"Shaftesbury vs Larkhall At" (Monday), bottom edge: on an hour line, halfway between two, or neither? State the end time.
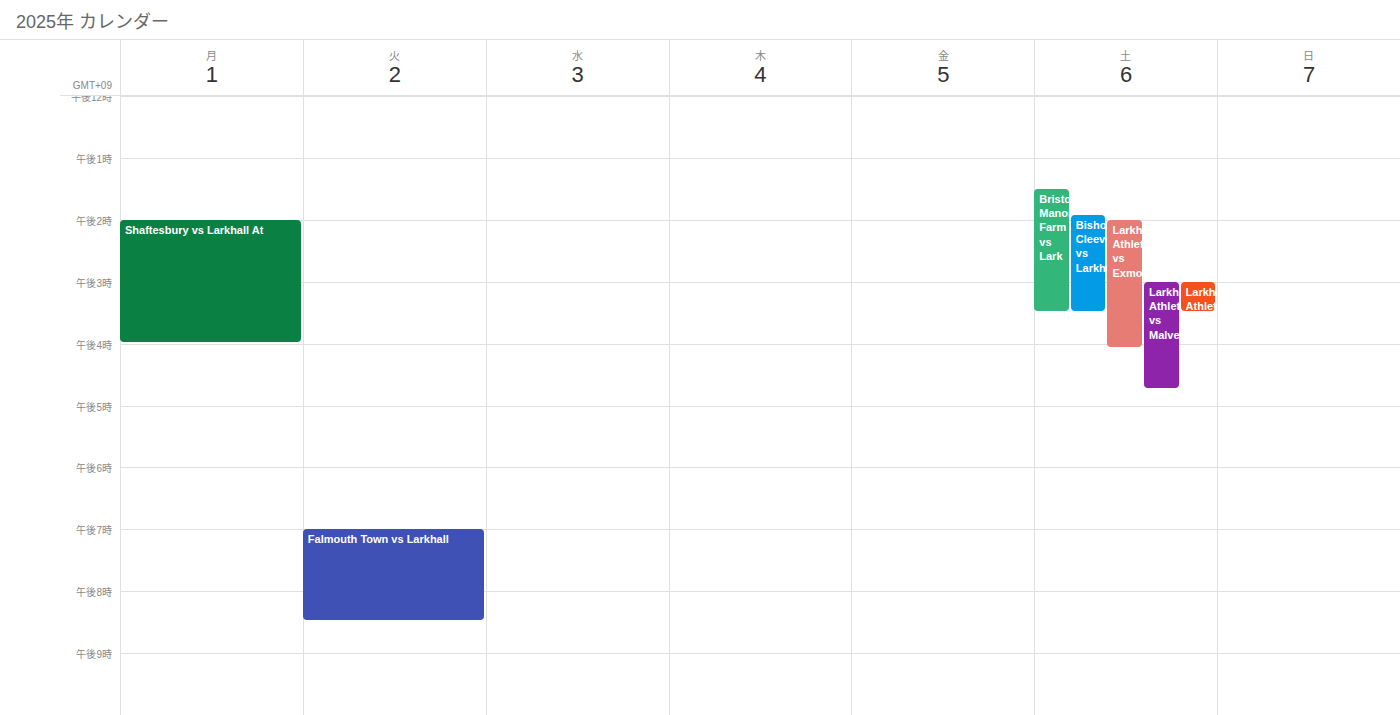
4:00 PM -- exactly on the 4 PM line.